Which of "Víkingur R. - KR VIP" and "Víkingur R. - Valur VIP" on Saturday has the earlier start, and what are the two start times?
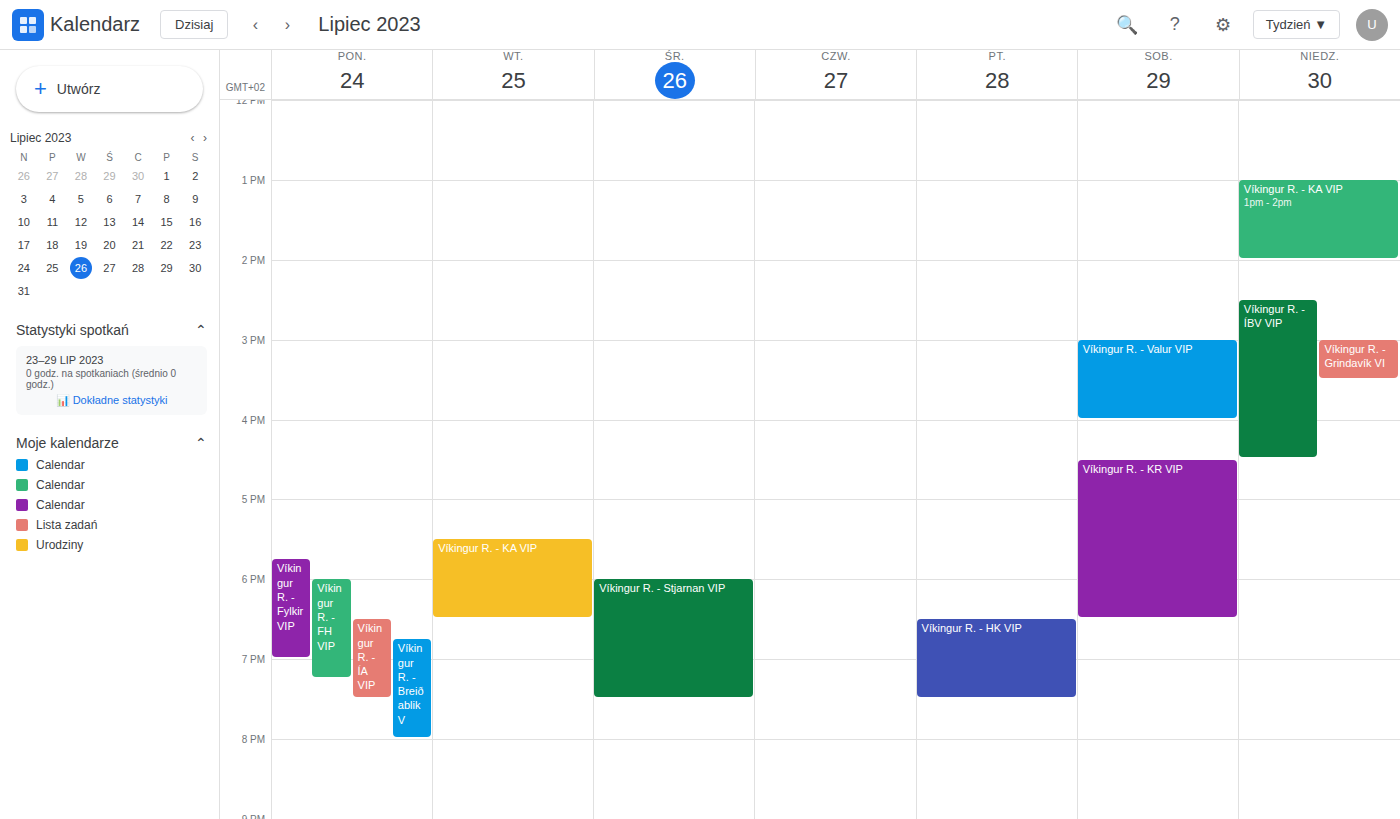
"Víkingur R. - Valur VIP" 3:00 PM; "Víkingur R. - KR VIP" 4:30 PM.